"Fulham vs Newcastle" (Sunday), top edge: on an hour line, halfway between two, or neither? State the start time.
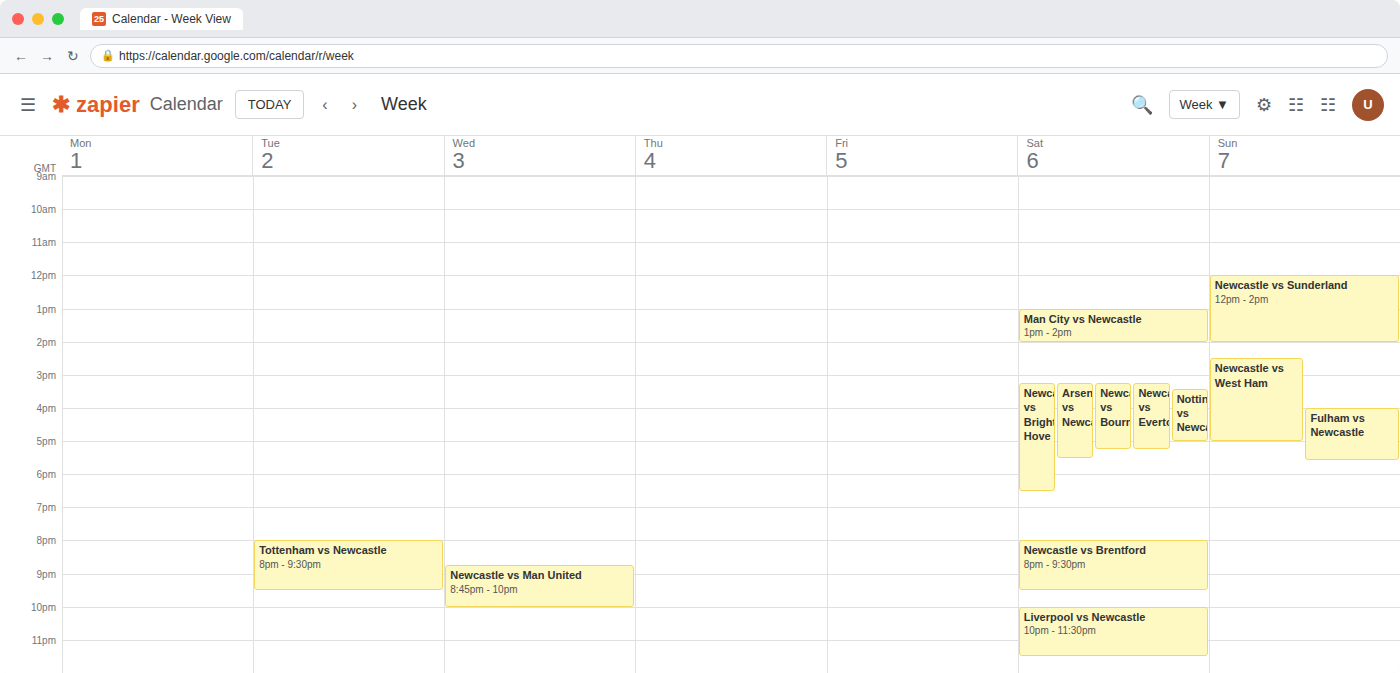
4:00 PM -- exactly on the 4 PM line.